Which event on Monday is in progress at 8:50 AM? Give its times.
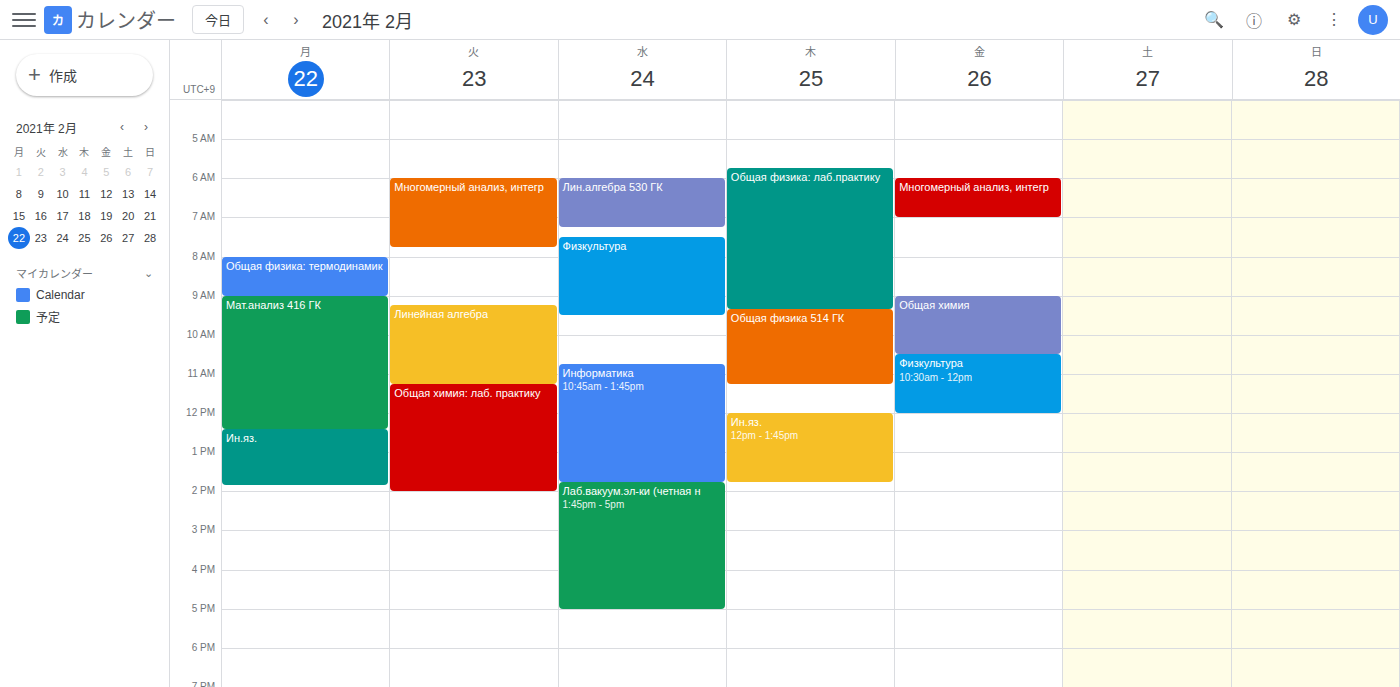
"Общая физика: термодинамик", 8:00 AM to 9:00 AM